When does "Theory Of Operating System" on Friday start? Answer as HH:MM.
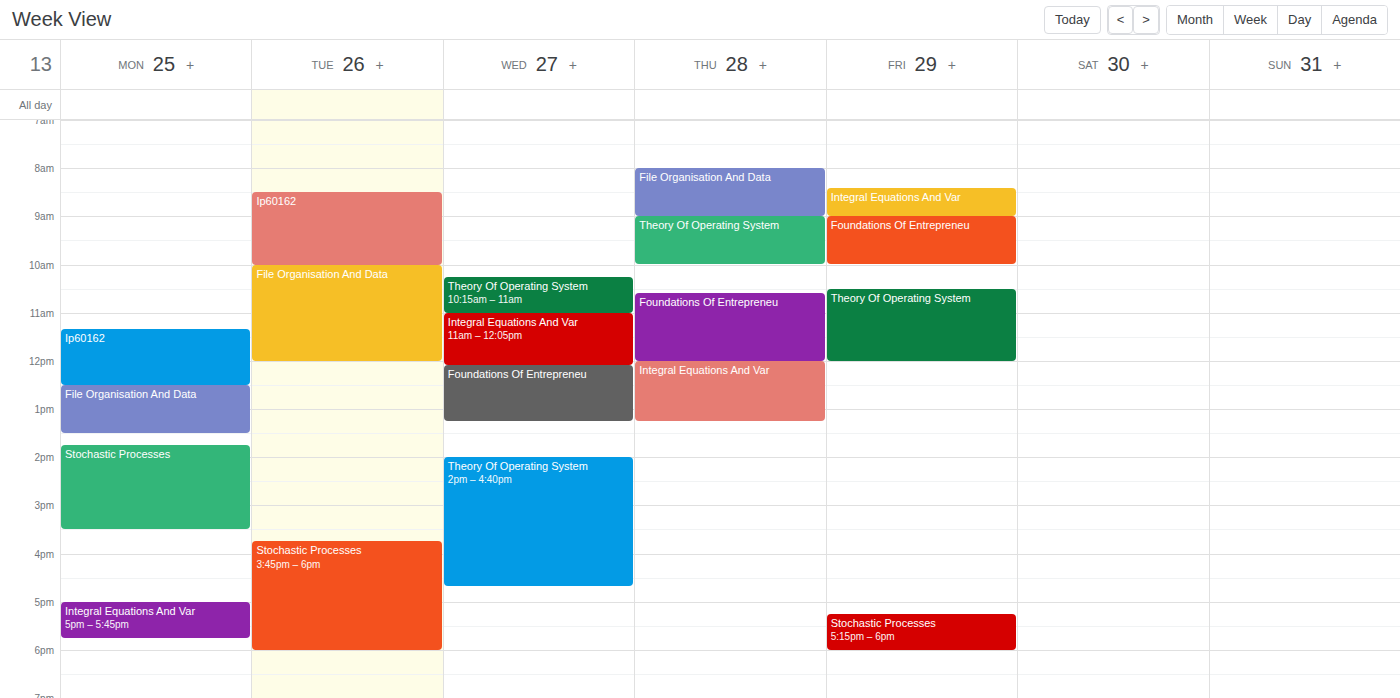
10:30